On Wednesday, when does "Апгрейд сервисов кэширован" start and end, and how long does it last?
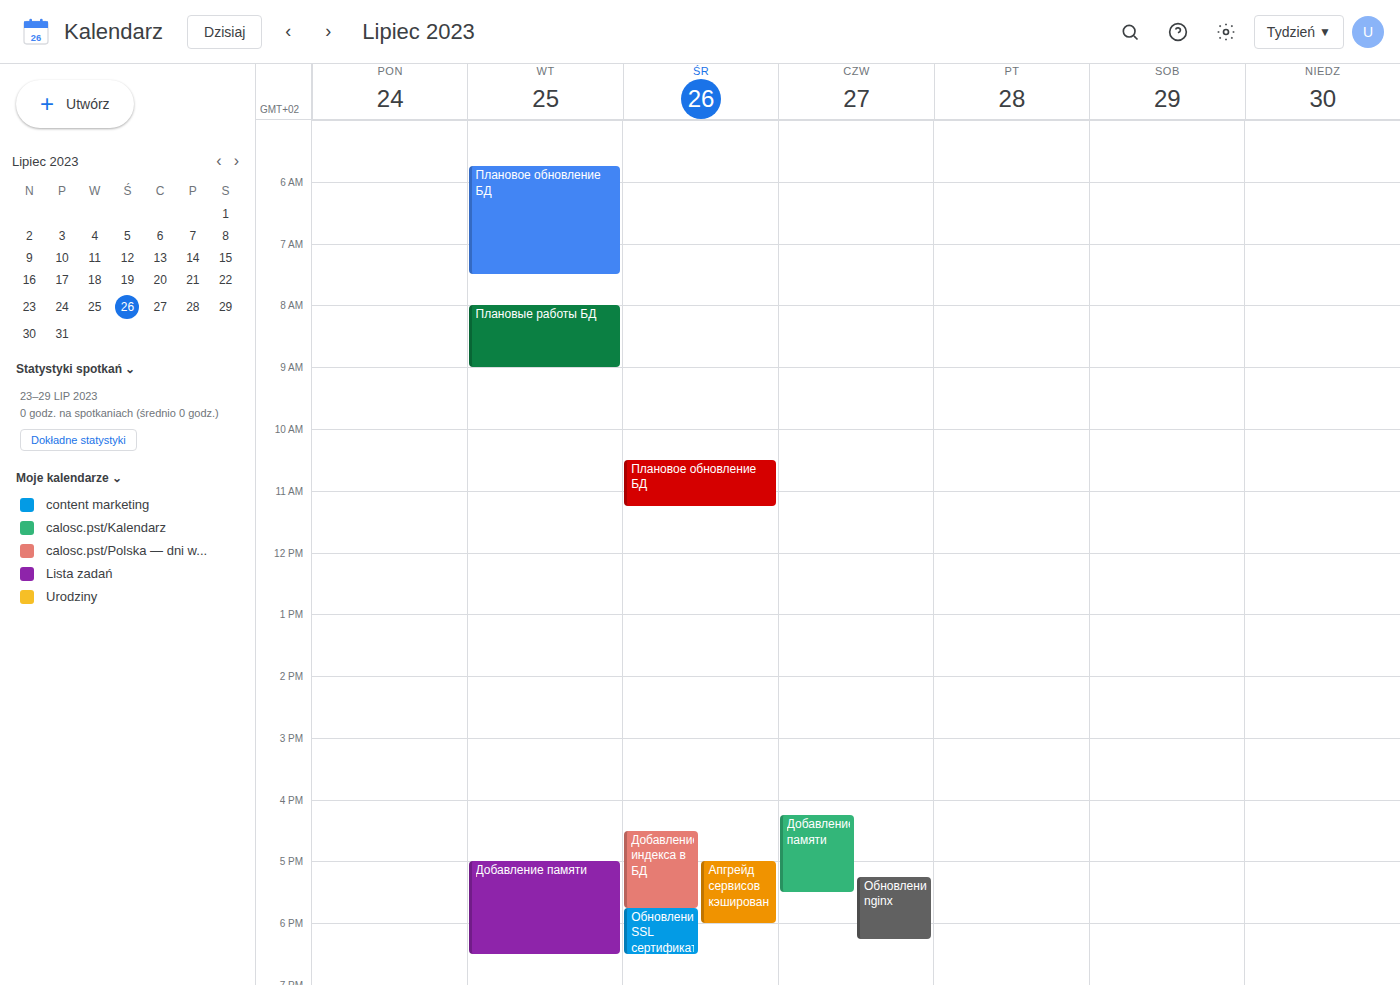
5:00 PM to 6:00 PM, 1 hour